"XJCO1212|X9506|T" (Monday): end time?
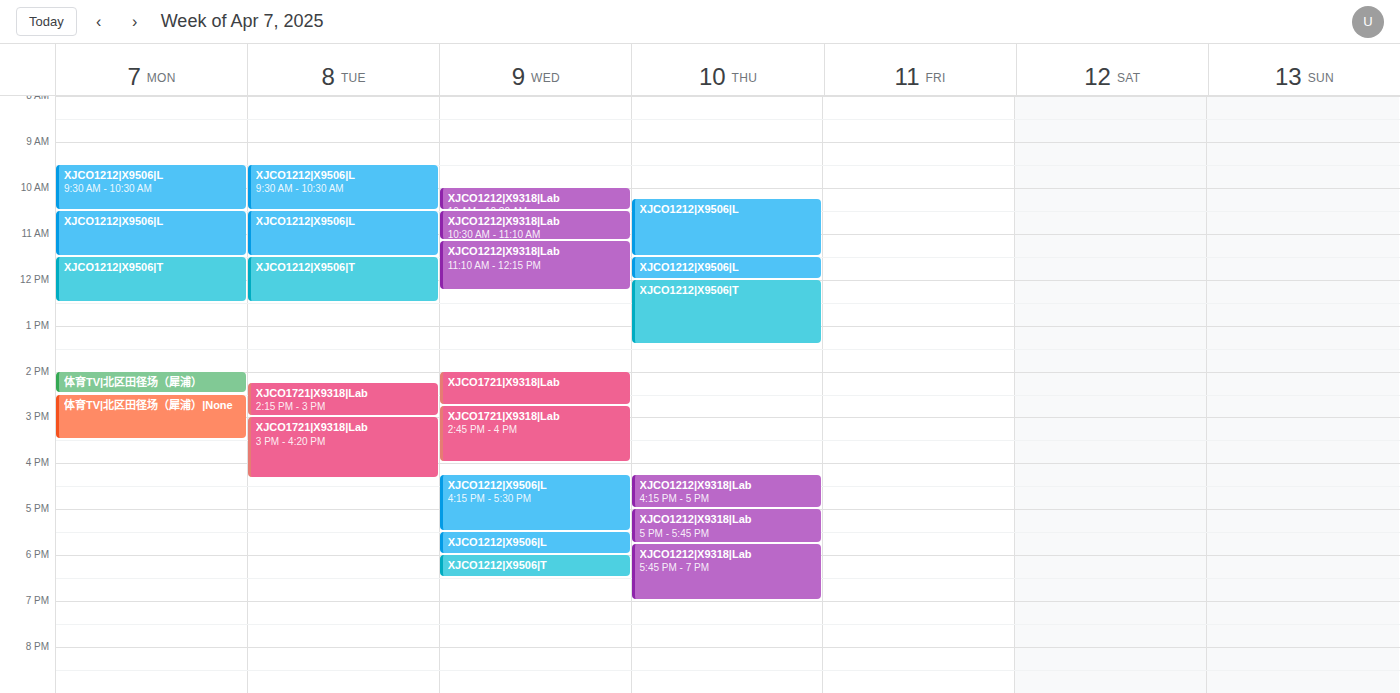
12:30 PM